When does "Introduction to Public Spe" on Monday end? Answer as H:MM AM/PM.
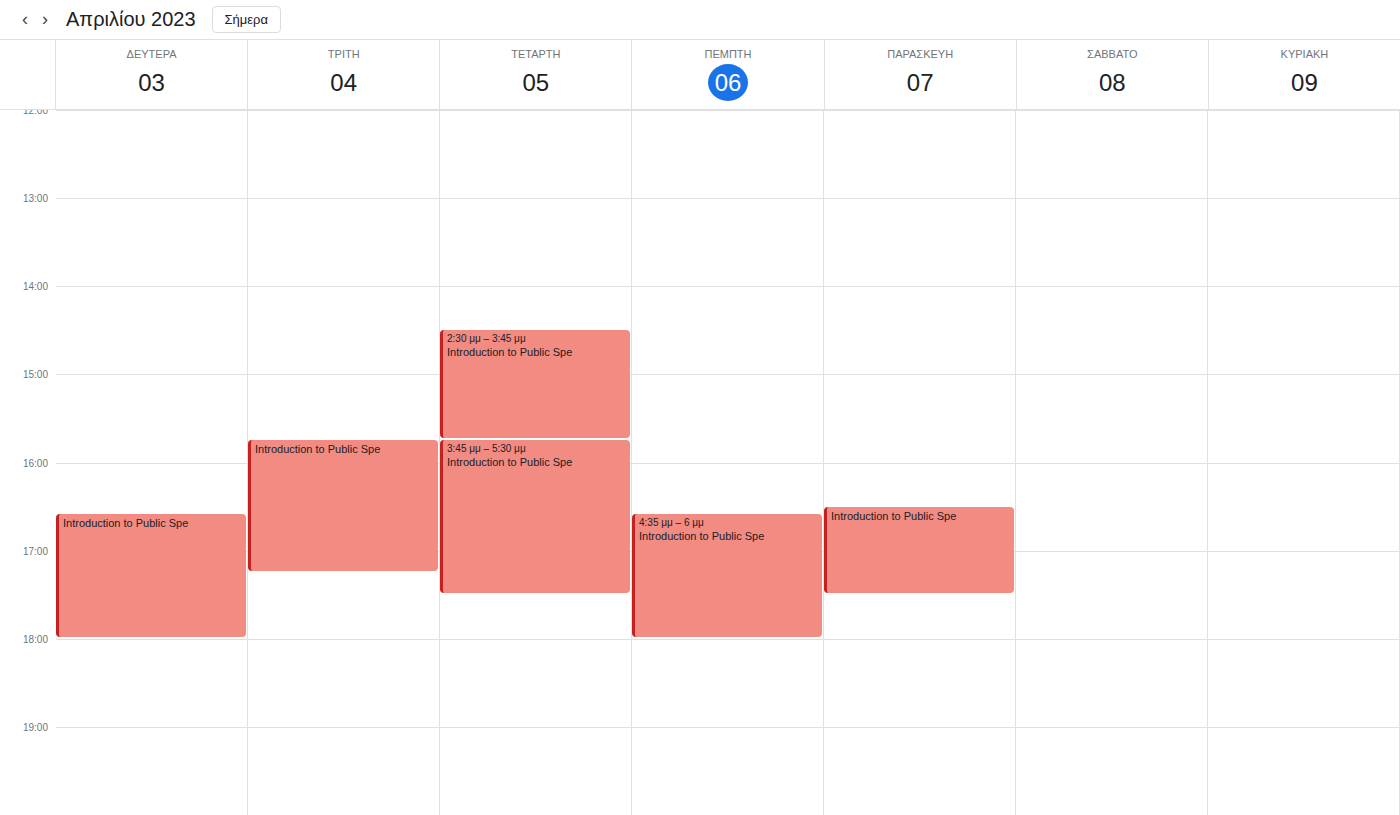
6:00 PM